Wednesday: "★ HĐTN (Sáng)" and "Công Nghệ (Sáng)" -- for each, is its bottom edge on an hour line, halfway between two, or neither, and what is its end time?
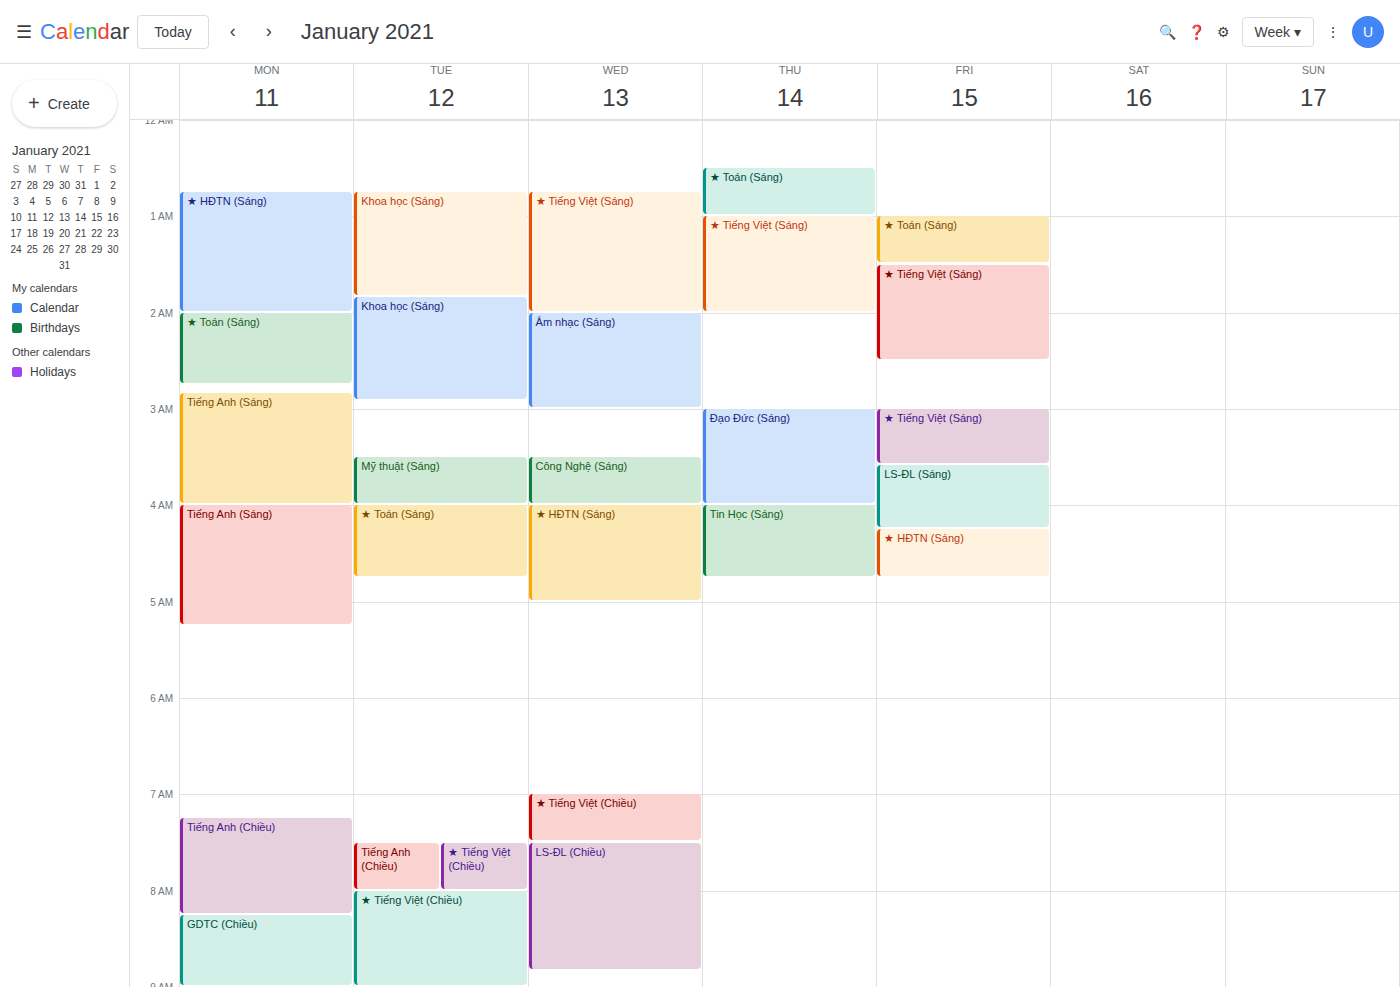
"★ HĐTN (Sáng)": 5:00 AM, exactly on the 5 AM line. "Công Nghệ (Sáng)": 4:00 AM, exactly on the 4 AM line.